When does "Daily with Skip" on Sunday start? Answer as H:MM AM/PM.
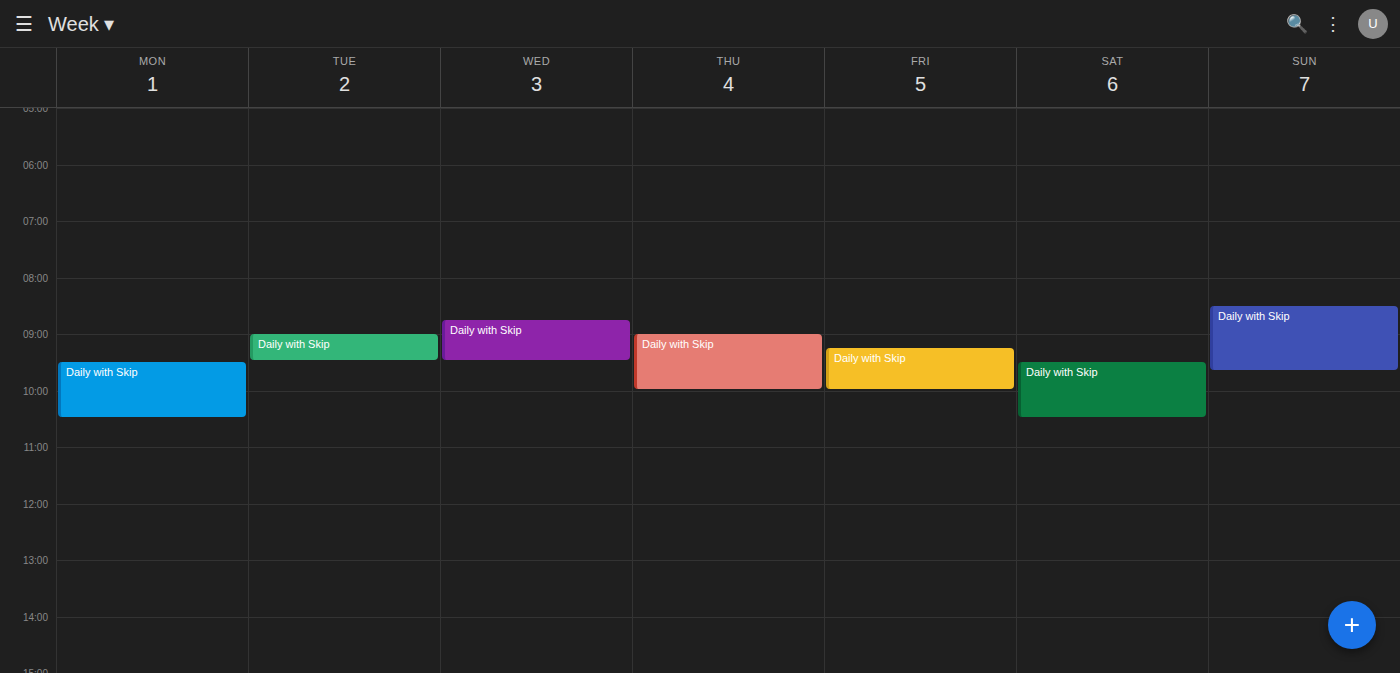
8:30 AM